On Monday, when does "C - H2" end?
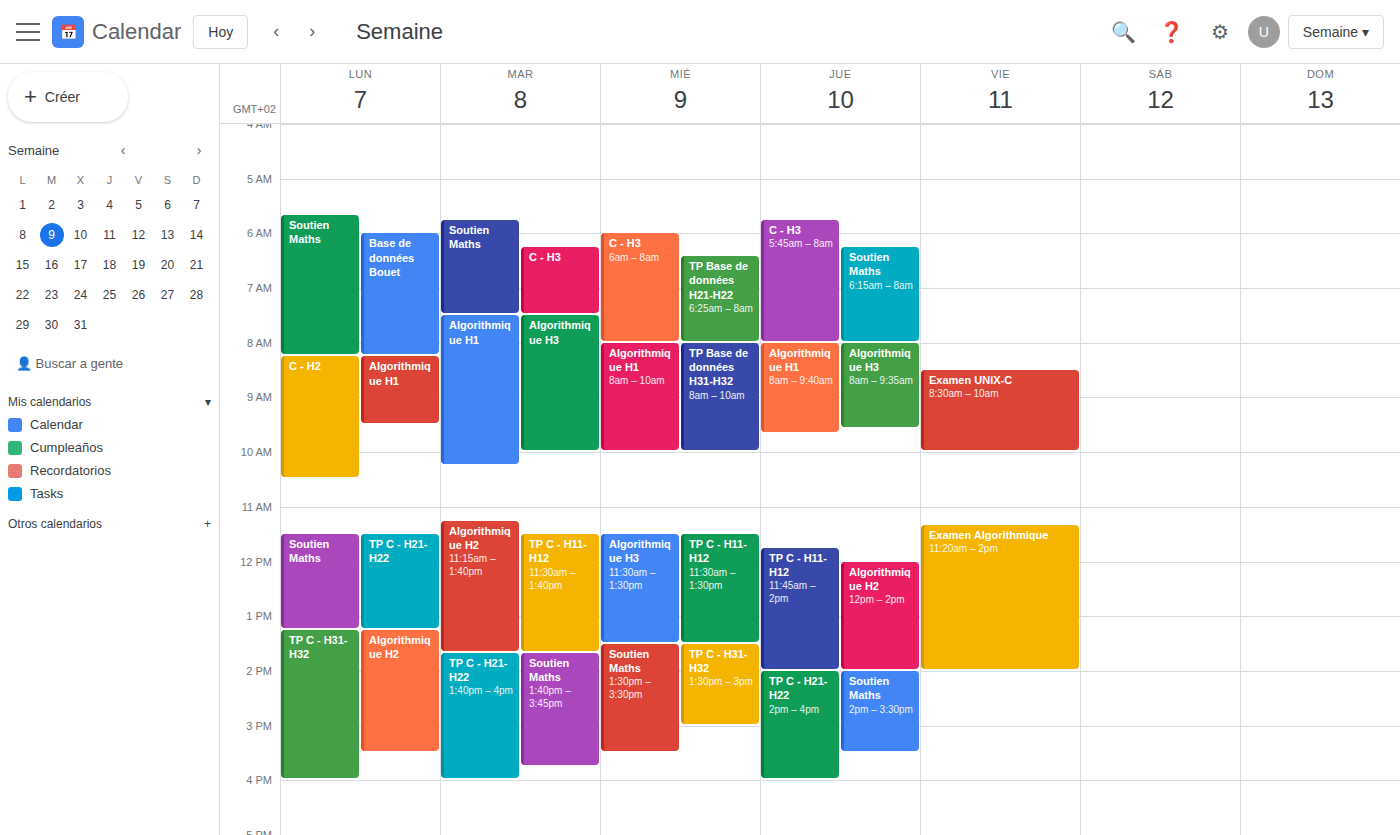
10:30 AM